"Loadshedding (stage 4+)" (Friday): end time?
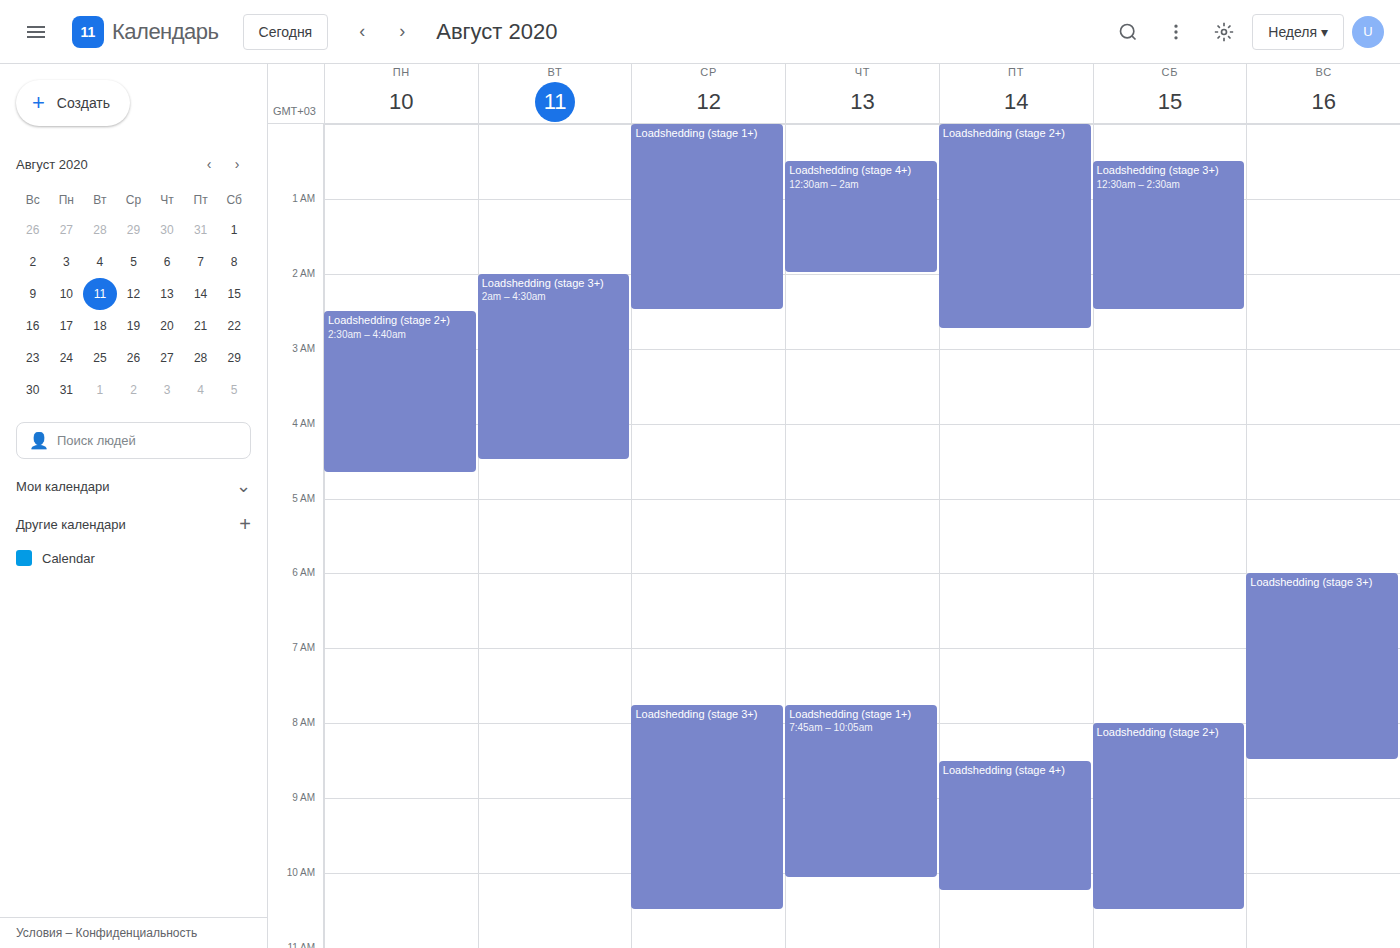
10:15 AM